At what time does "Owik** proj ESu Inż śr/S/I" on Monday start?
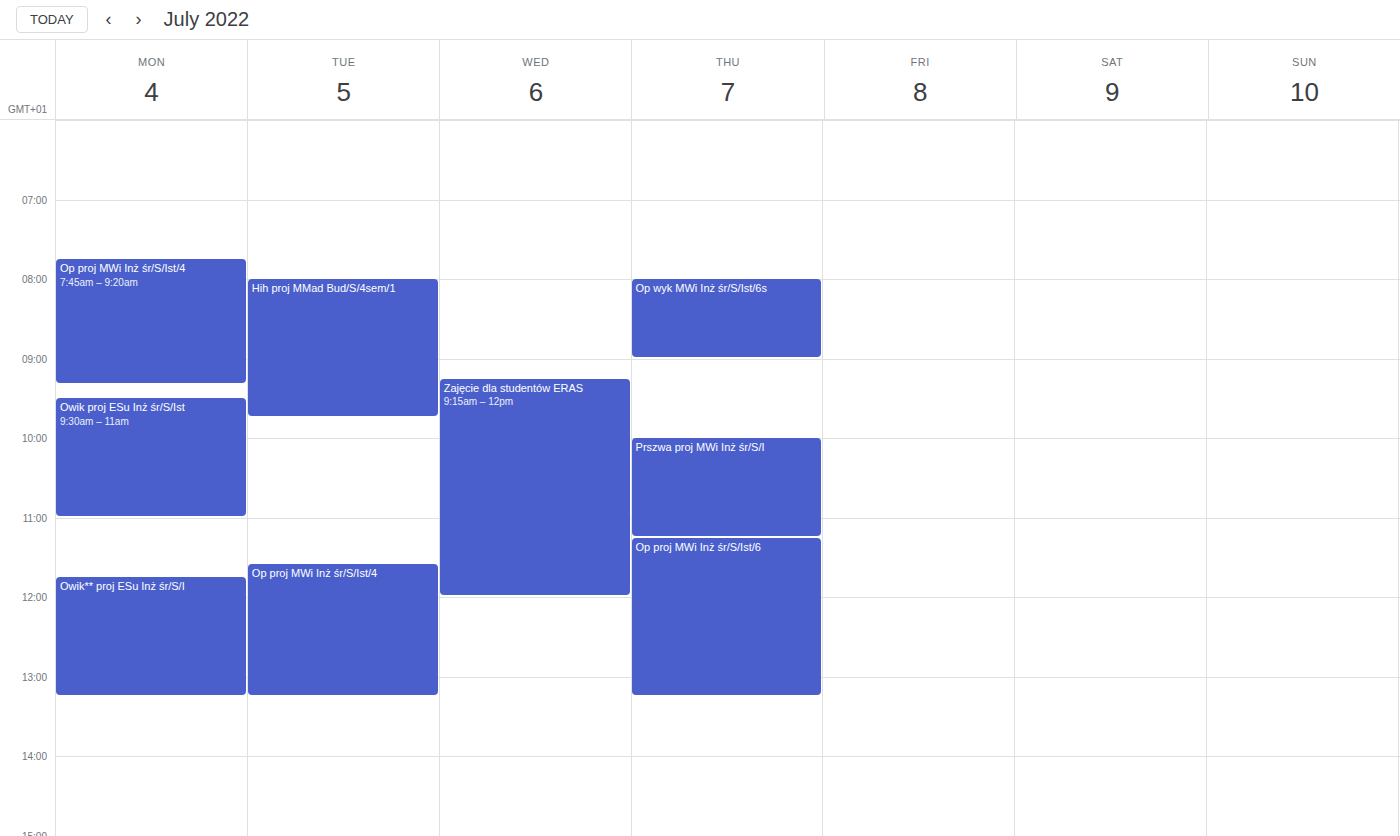
11:45 AM